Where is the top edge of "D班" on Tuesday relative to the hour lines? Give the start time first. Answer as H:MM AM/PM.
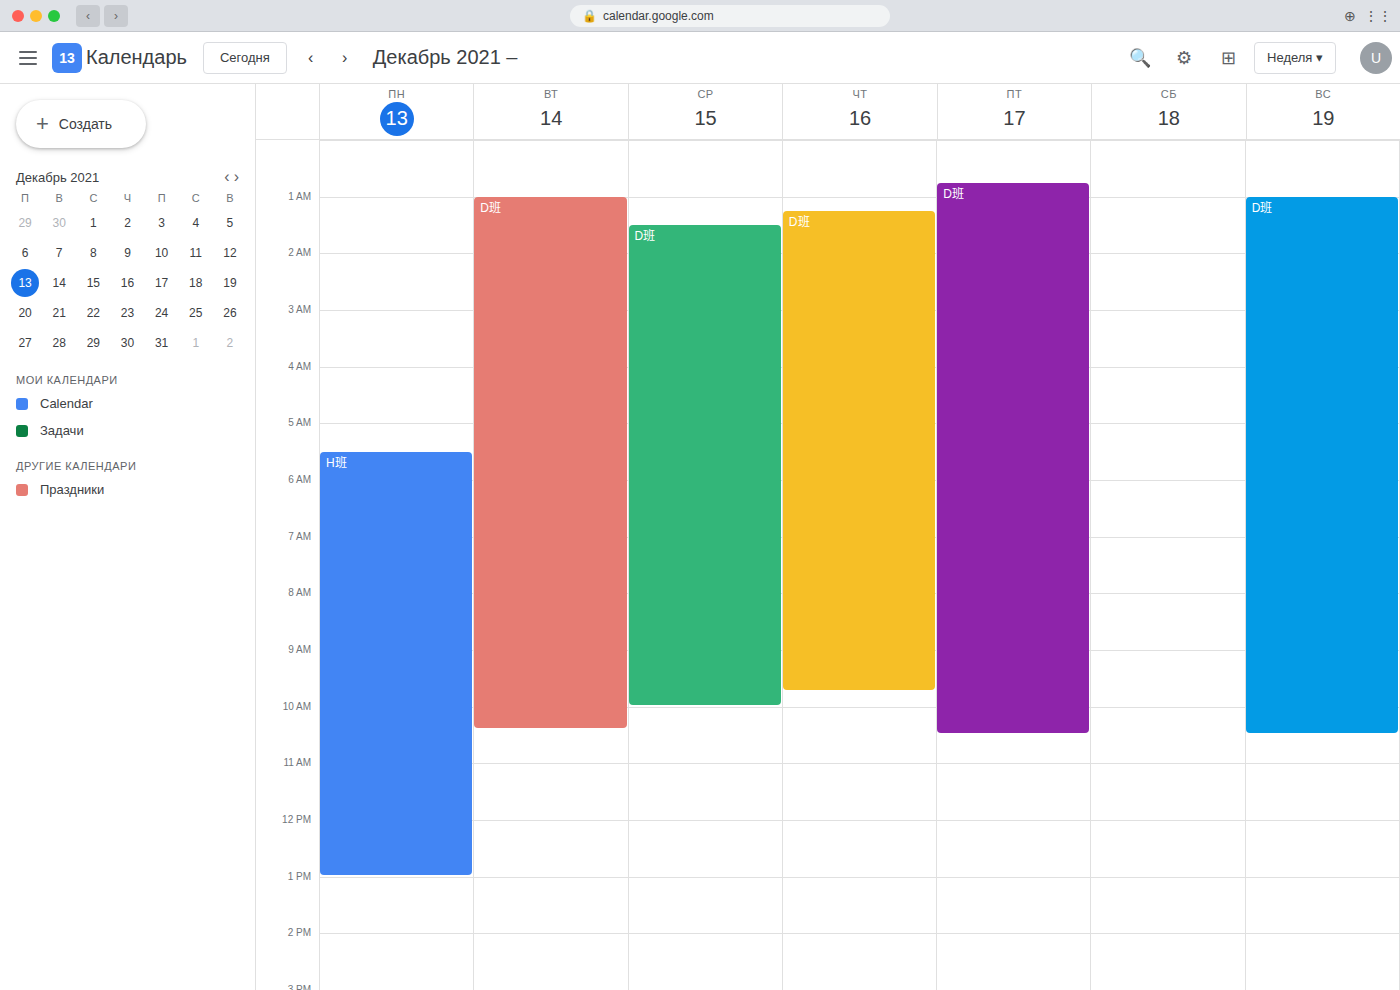
1:00 AM -- exactly on the 1 AM line.